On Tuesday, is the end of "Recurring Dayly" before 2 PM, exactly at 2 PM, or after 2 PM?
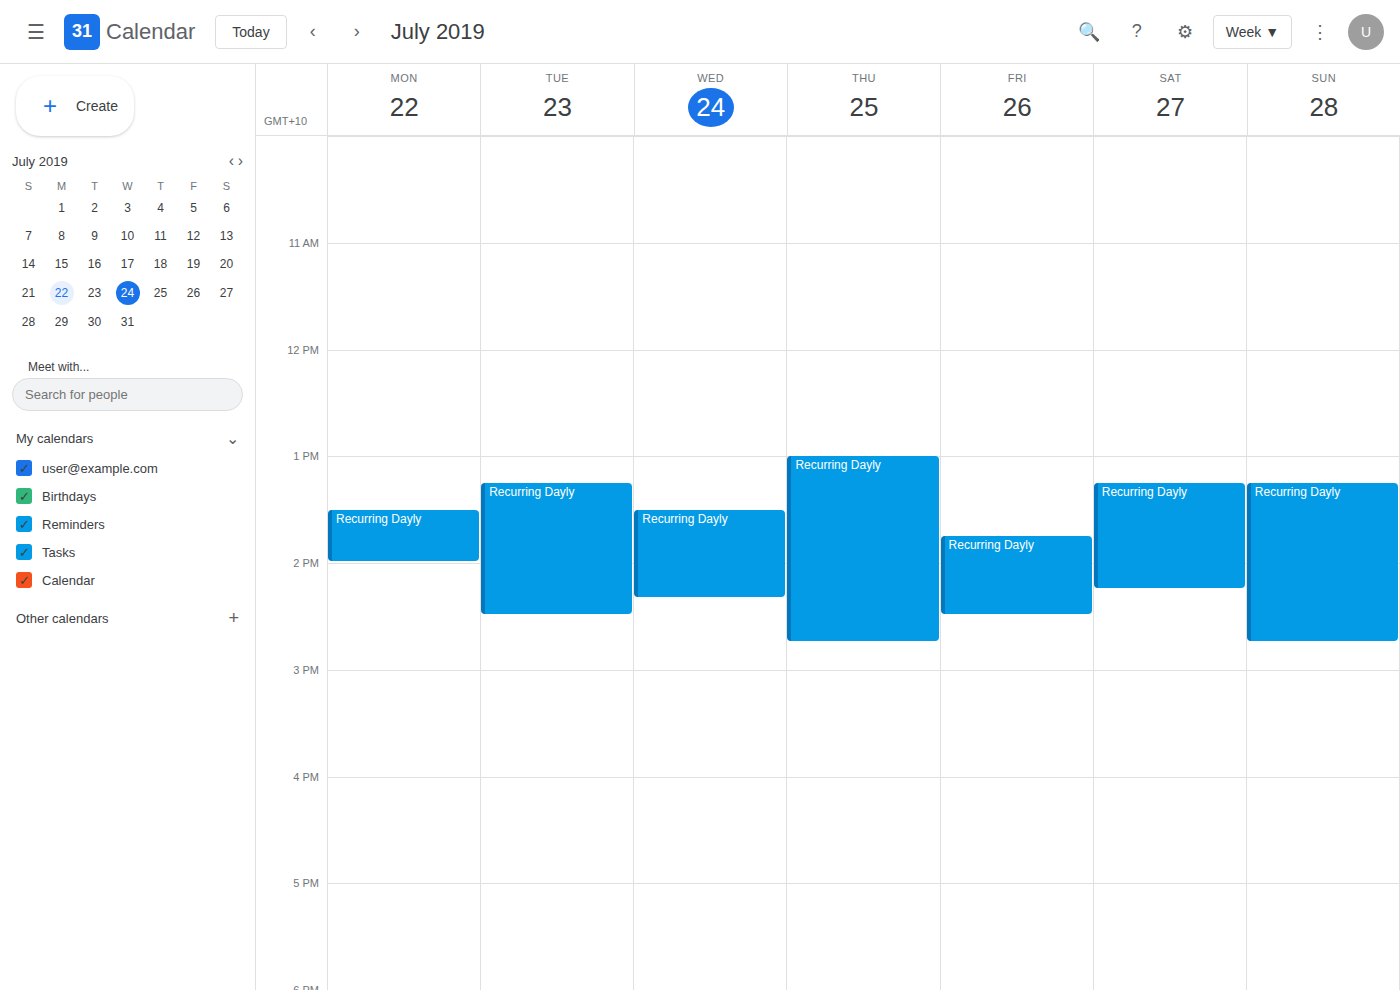
2:30 PM -- after 2 PM, 30 minutes below the 2 PM line.